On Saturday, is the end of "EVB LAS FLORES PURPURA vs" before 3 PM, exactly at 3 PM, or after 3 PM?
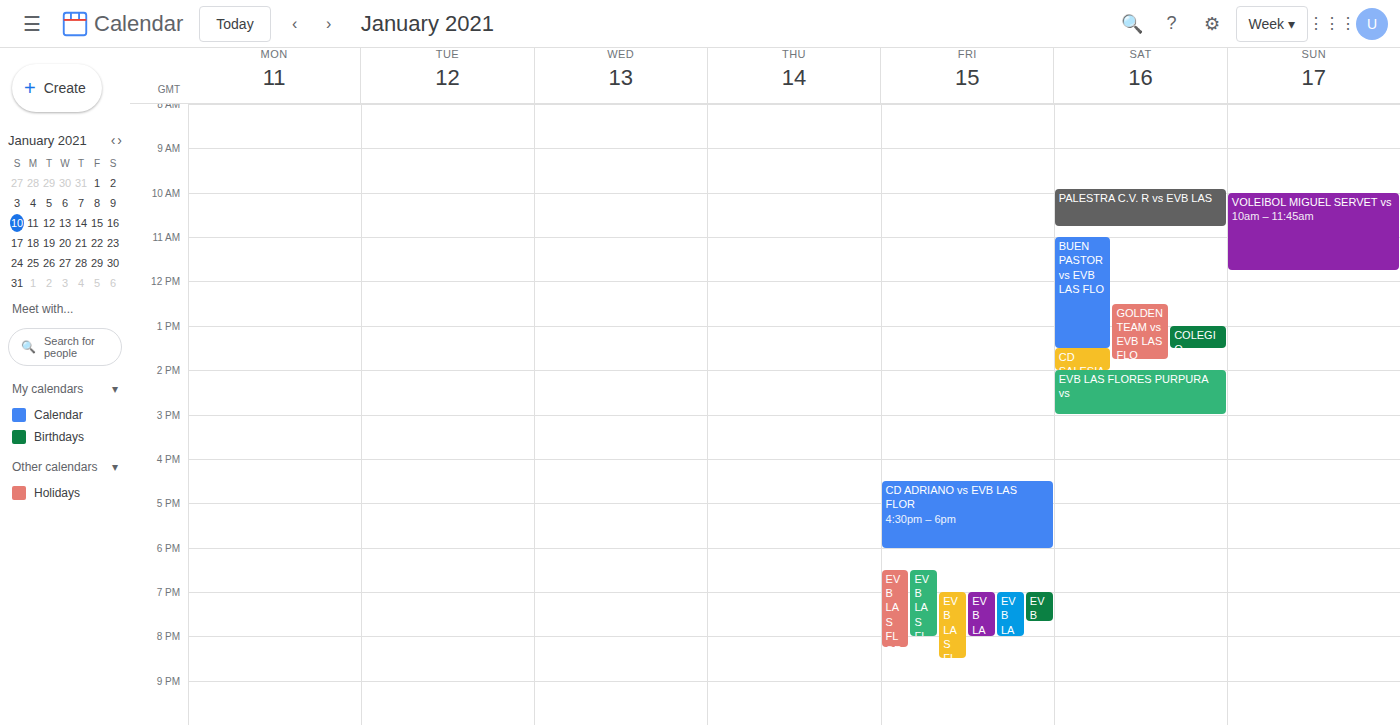
3:00 PM -- exactly at 3 PM, on the 3 PM line.